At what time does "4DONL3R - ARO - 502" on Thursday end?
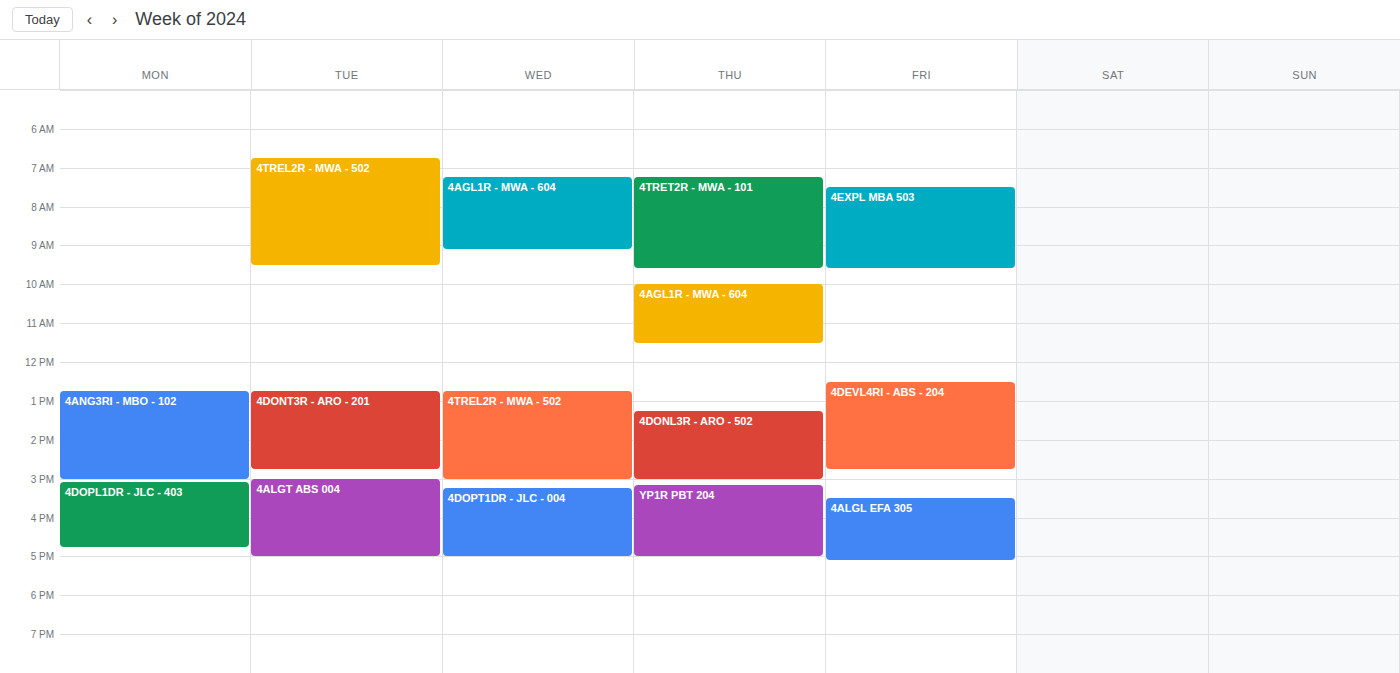
15:00